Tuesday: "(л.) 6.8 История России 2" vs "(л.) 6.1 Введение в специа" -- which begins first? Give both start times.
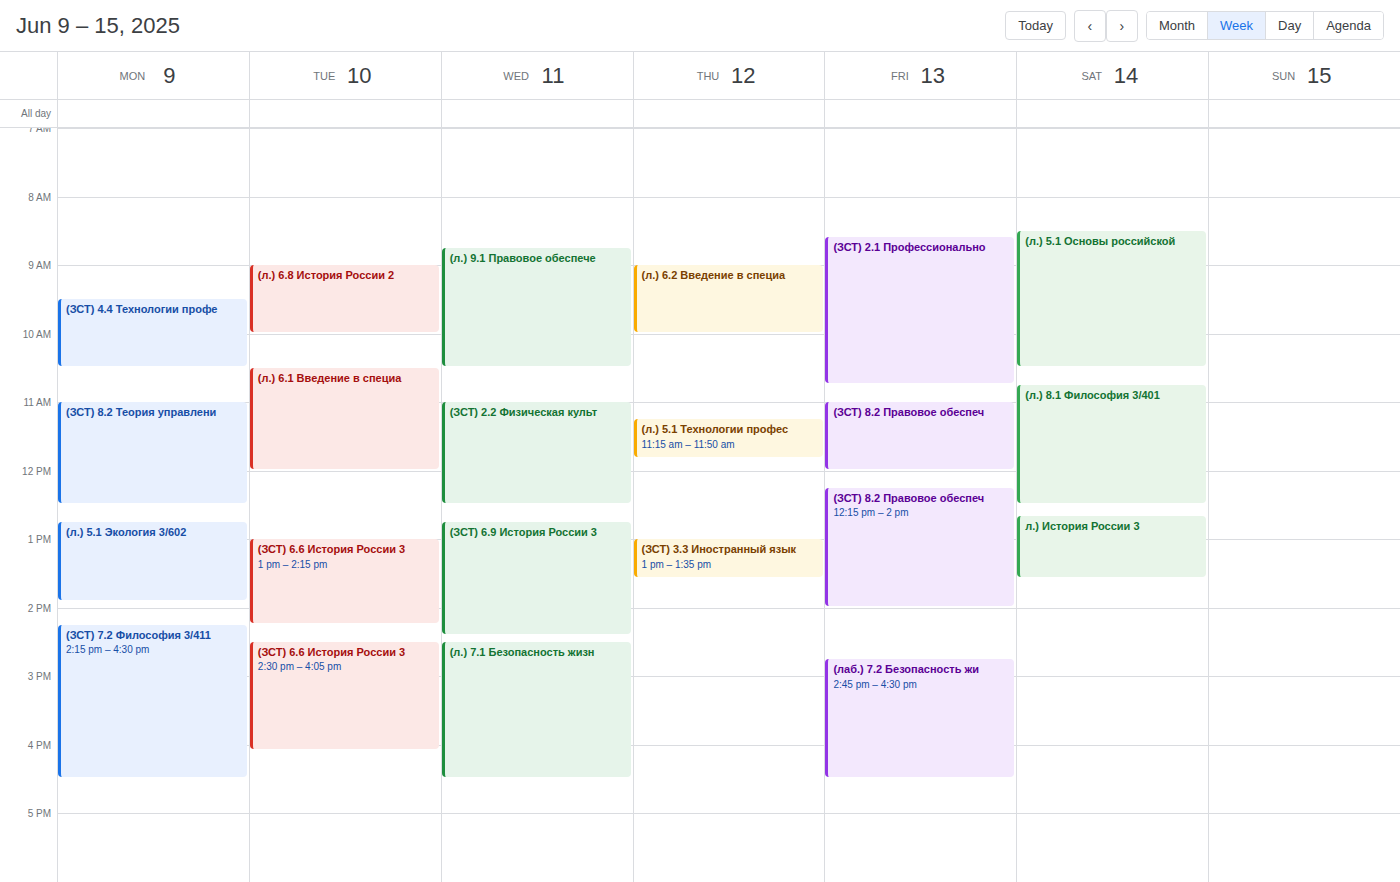
"(л.) 6.8 История России 2" 09:00; "(л.) 6.1 Введение в специа" 10:30.